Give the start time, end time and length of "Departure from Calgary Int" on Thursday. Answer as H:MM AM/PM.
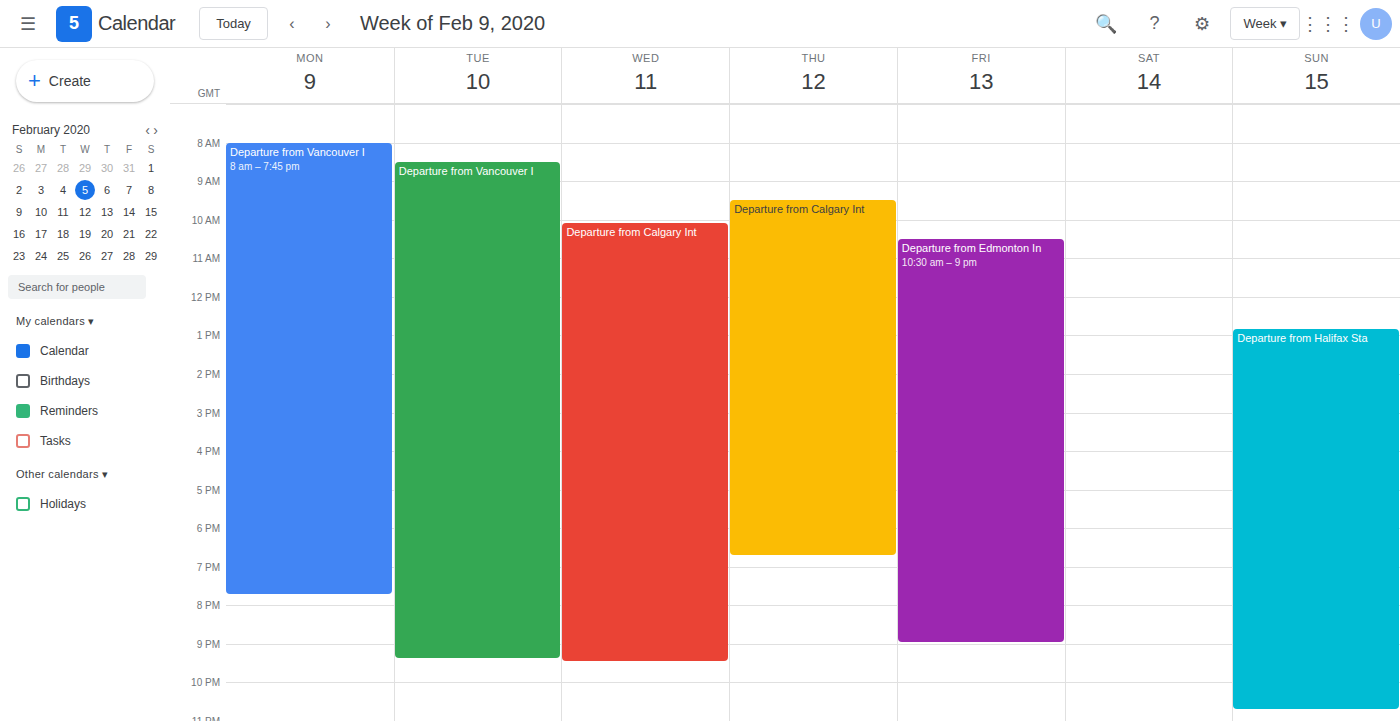
9:30 AM to 6:45 PM, 9 hours 15 minutes